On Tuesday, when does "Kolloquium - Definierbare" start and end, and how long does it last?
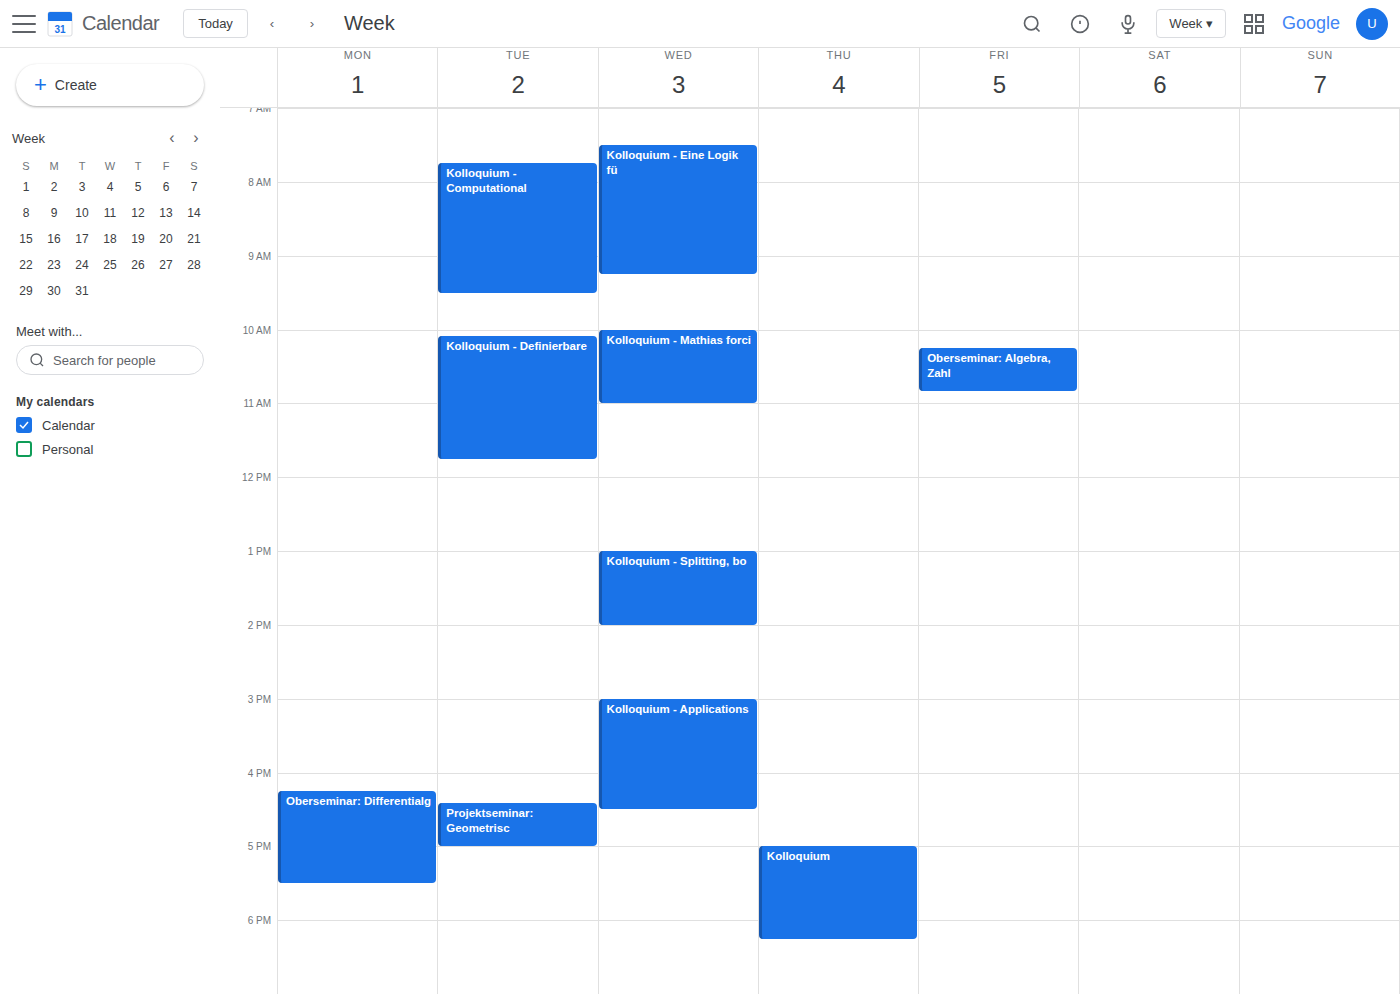
10:05 AM to 11:45 AM, 1 hour 40 minutes